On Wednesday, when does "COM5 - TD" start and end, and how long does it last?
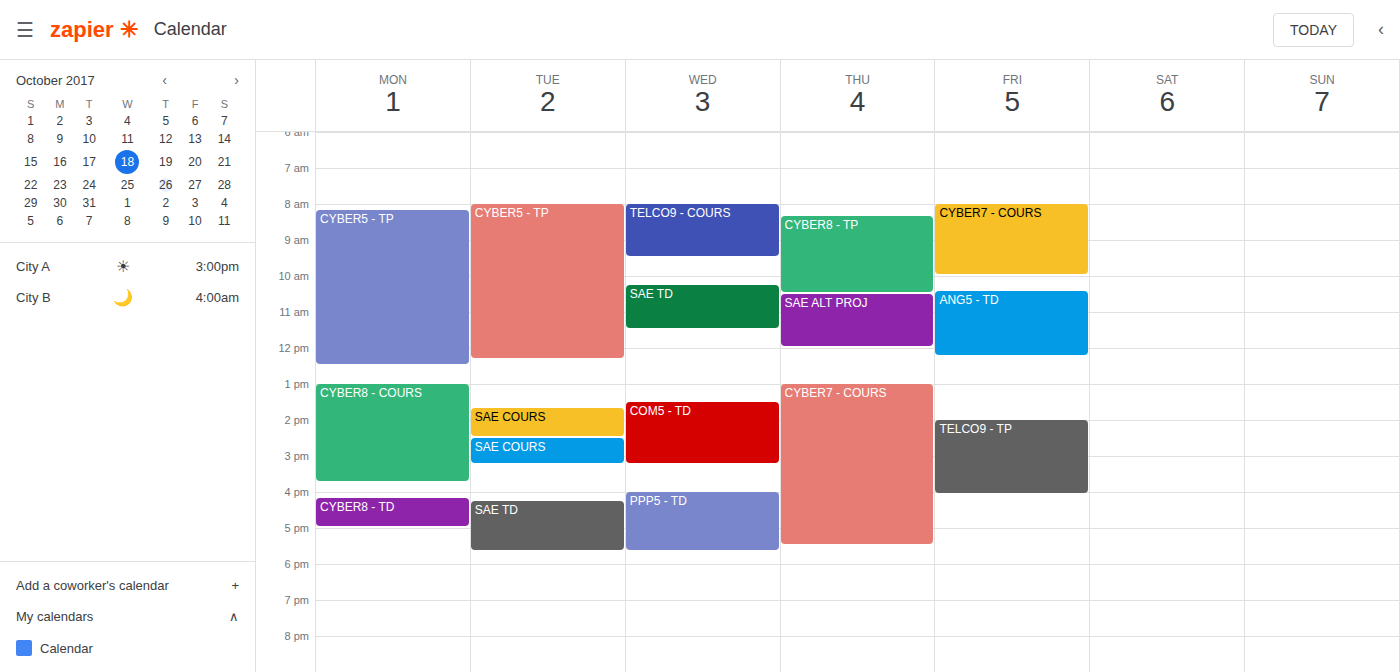
1:30 PM to 3:15 PM, 1 hour 45 minutes